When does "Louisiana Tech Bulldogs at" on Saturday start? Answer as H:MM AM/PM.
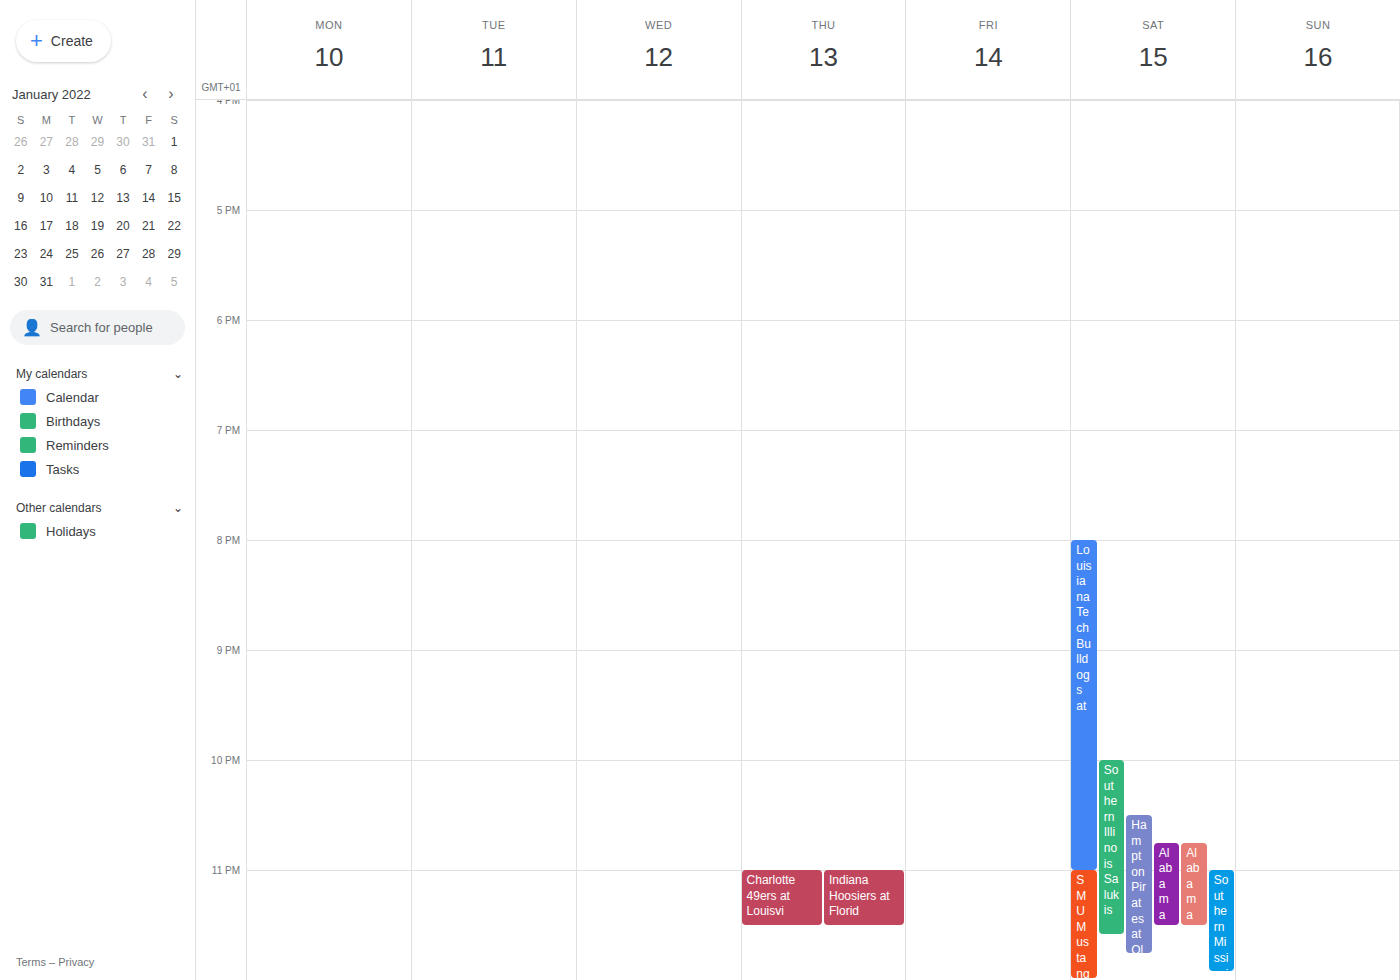
8:00 PM